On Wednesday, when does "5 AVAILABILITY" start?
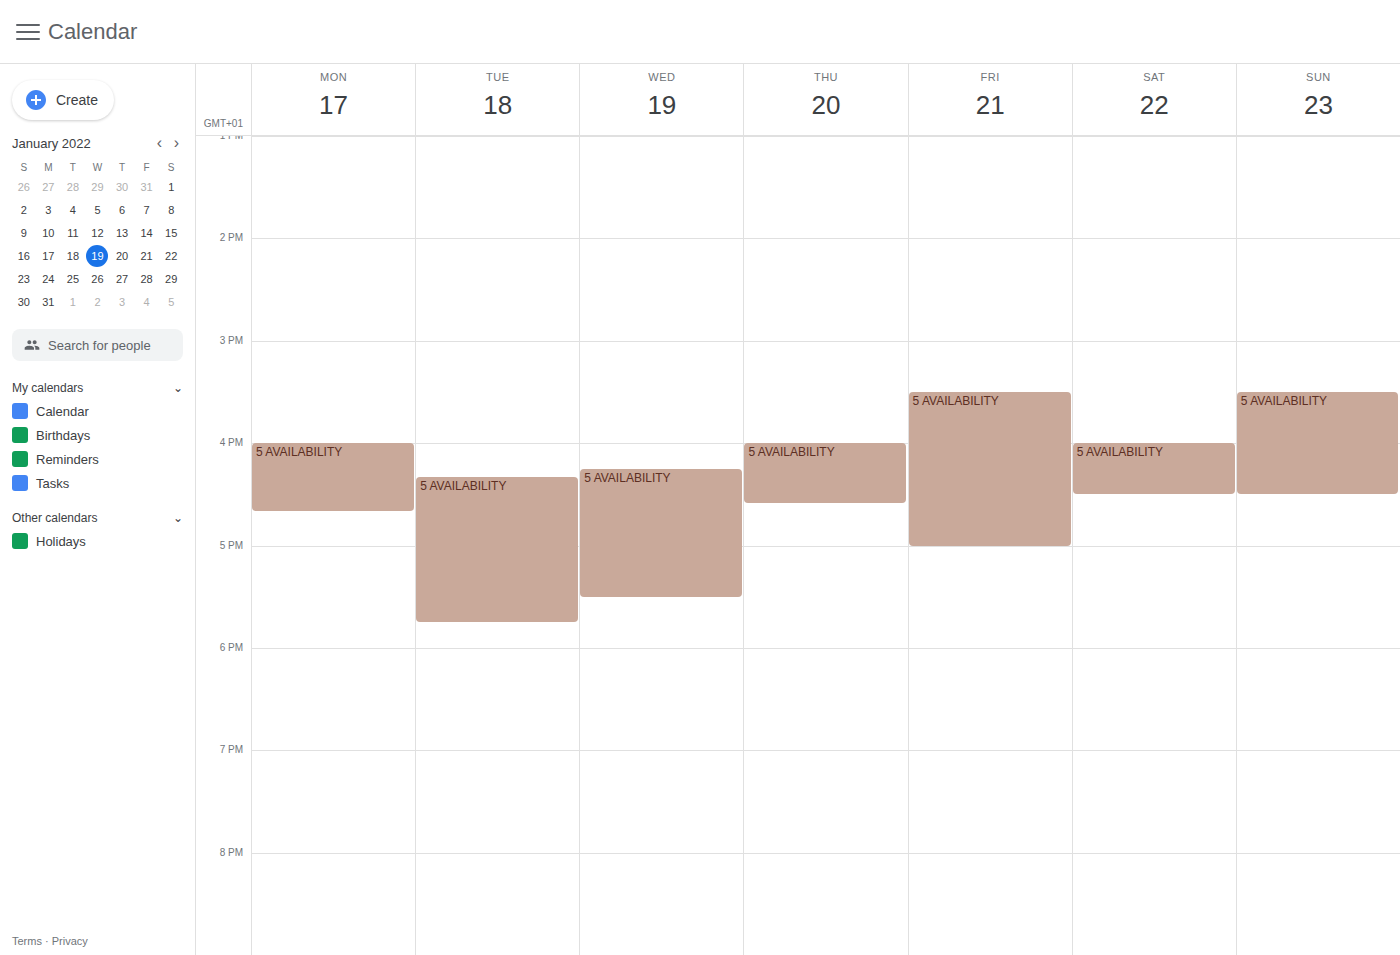
4:15 PM